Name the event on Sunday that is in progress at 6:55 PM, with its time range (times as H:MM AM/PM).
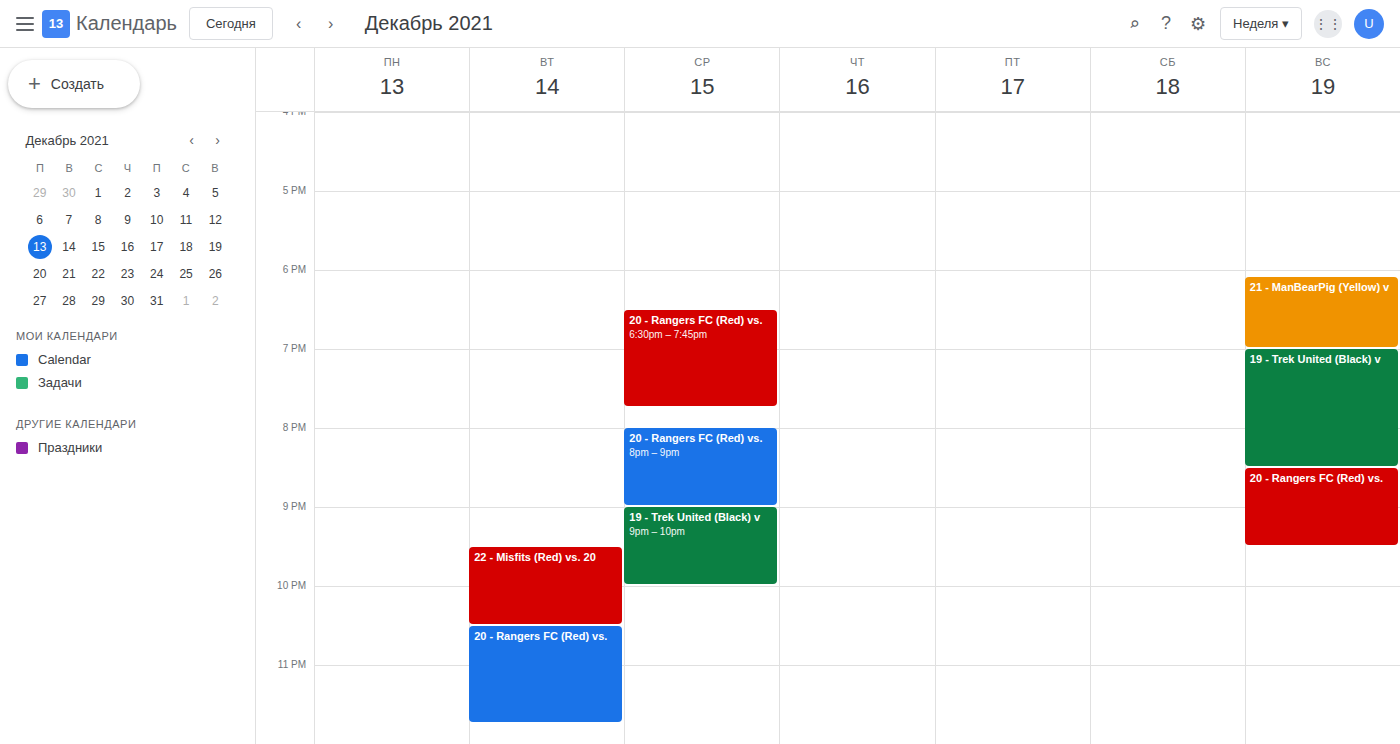
"21 - ManBearPig (Yellow) v", 6:05 PM to 7:00 PM